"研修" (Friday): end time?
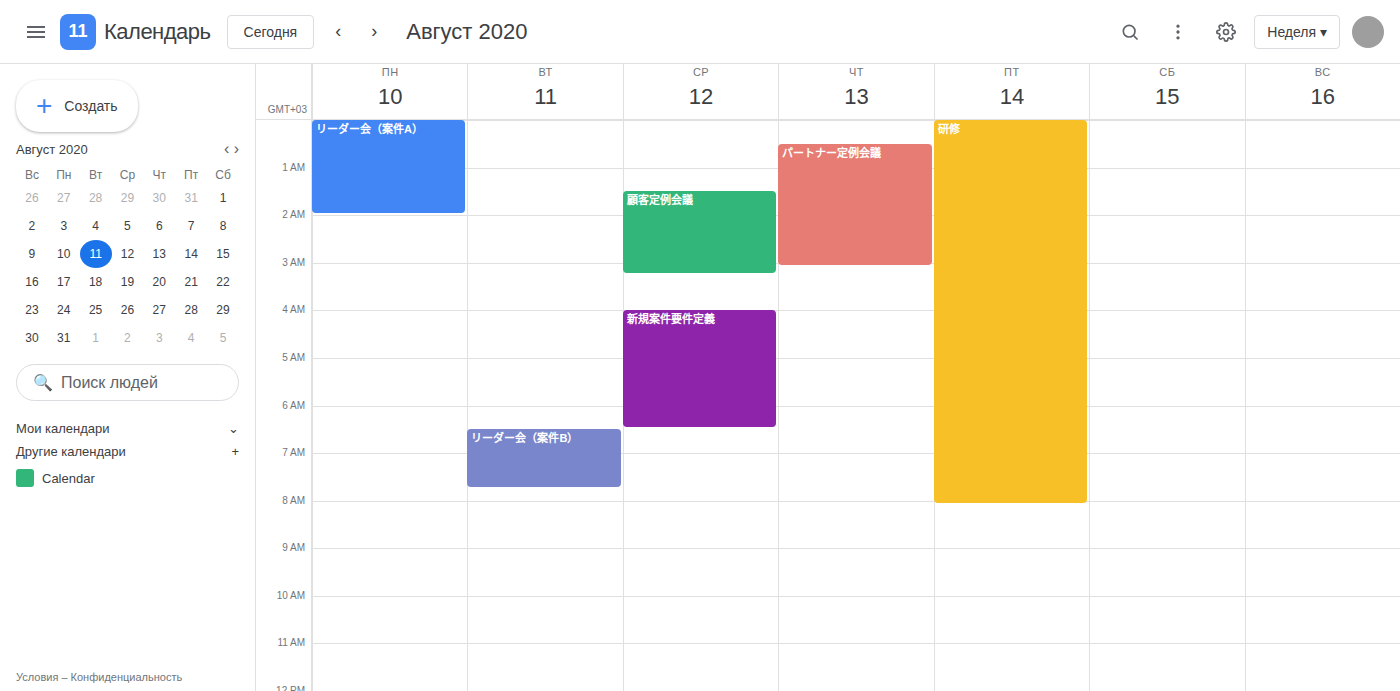
8:05 AM